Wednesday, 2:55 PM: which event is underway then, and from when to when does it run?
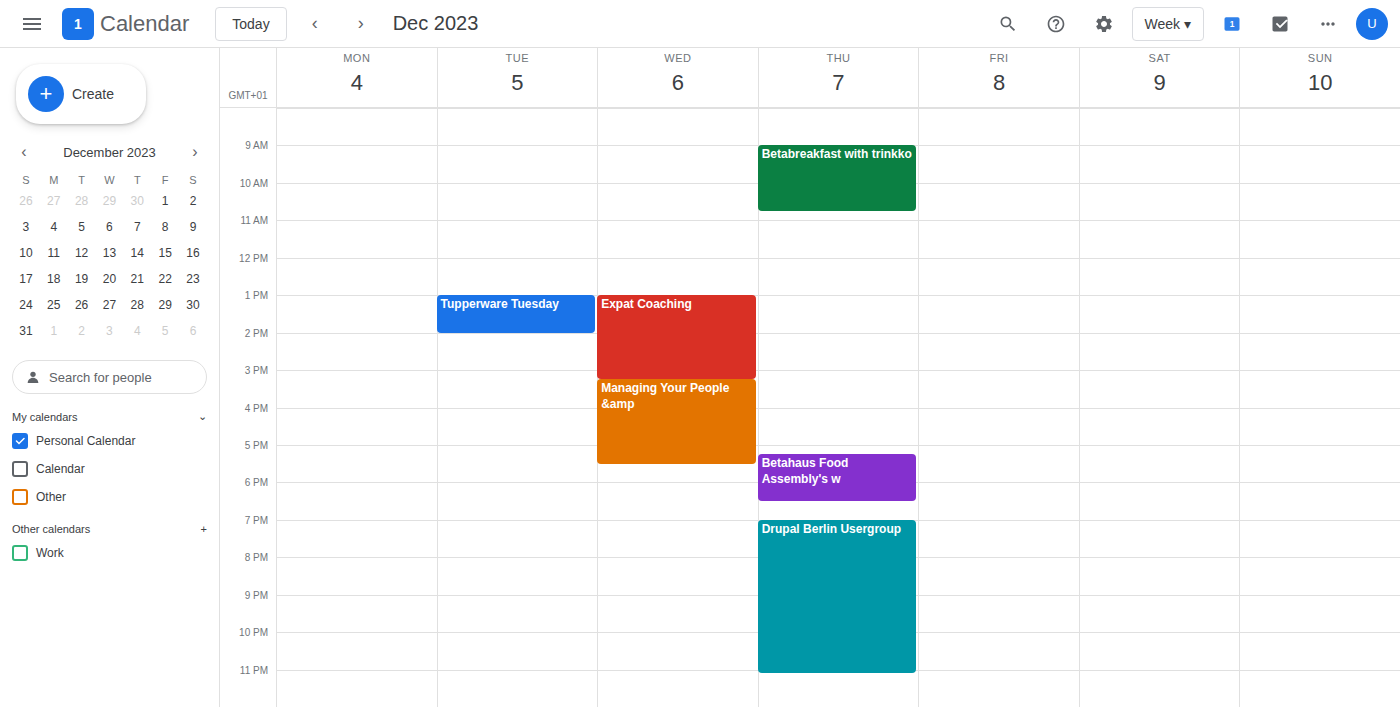
"Expat Coaching", 1:00 PM to 3:15 PM